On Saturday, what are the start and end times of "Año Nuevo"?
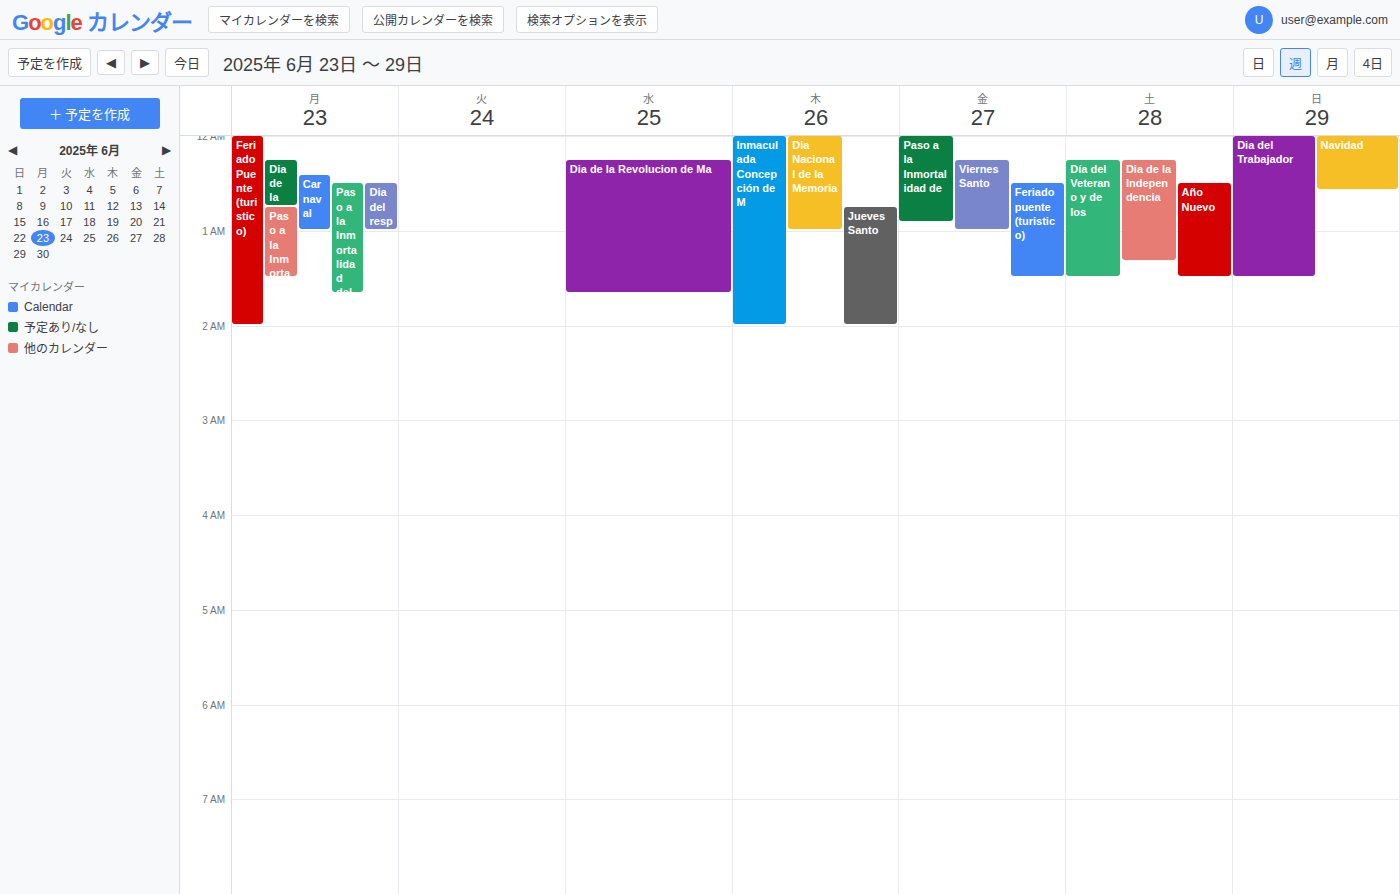
12:30 AM to 1:30 AM